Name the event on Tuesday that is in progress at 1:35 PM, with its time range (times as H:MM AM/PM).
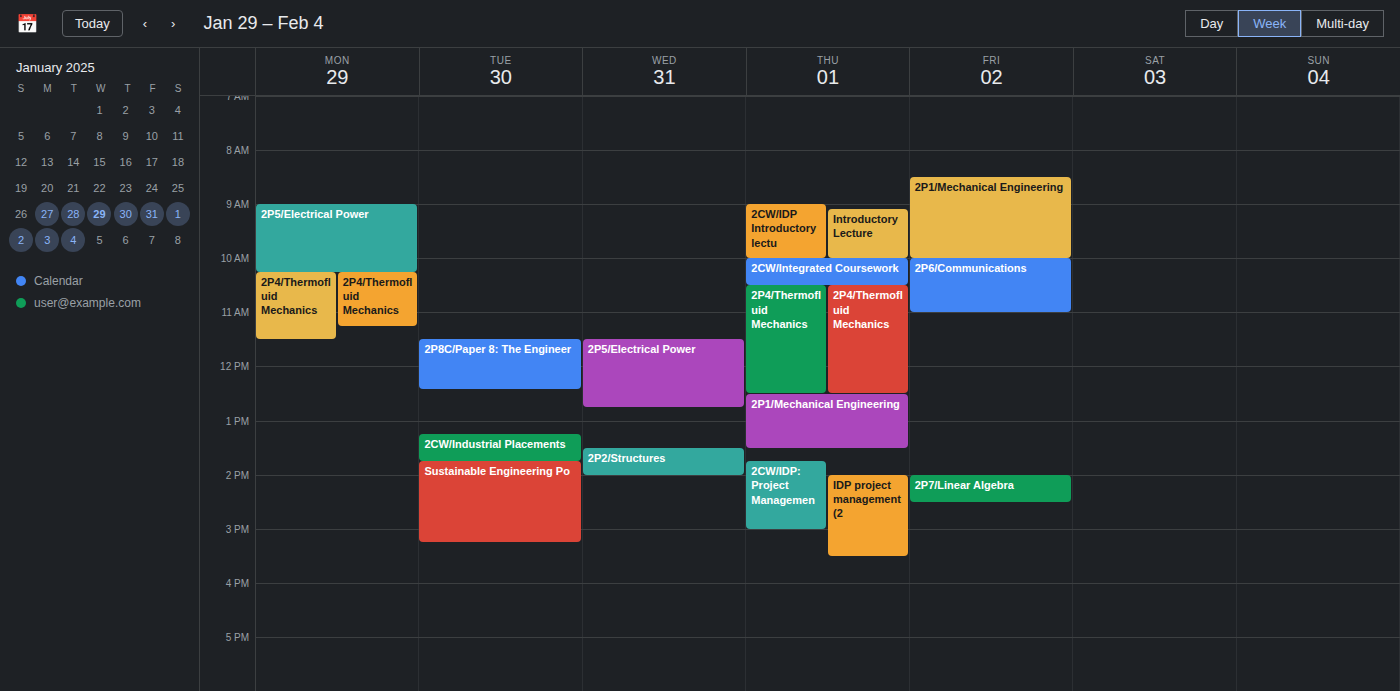
"2CW/Industrial Placements", 1:15 PM to 1:45 PM